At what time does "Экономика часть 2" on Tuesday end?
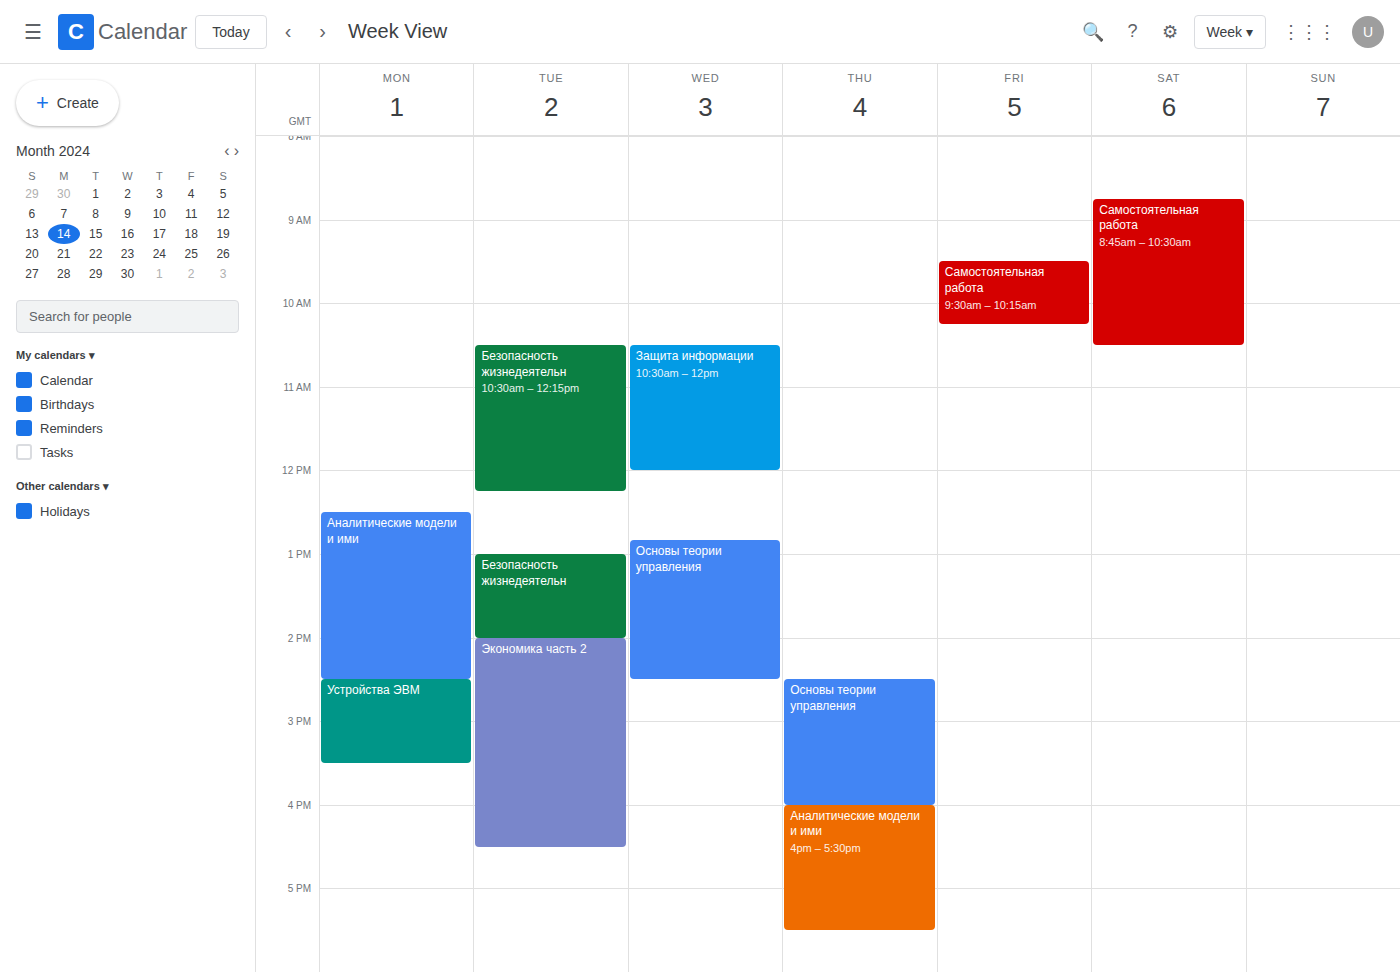
4:30 PM